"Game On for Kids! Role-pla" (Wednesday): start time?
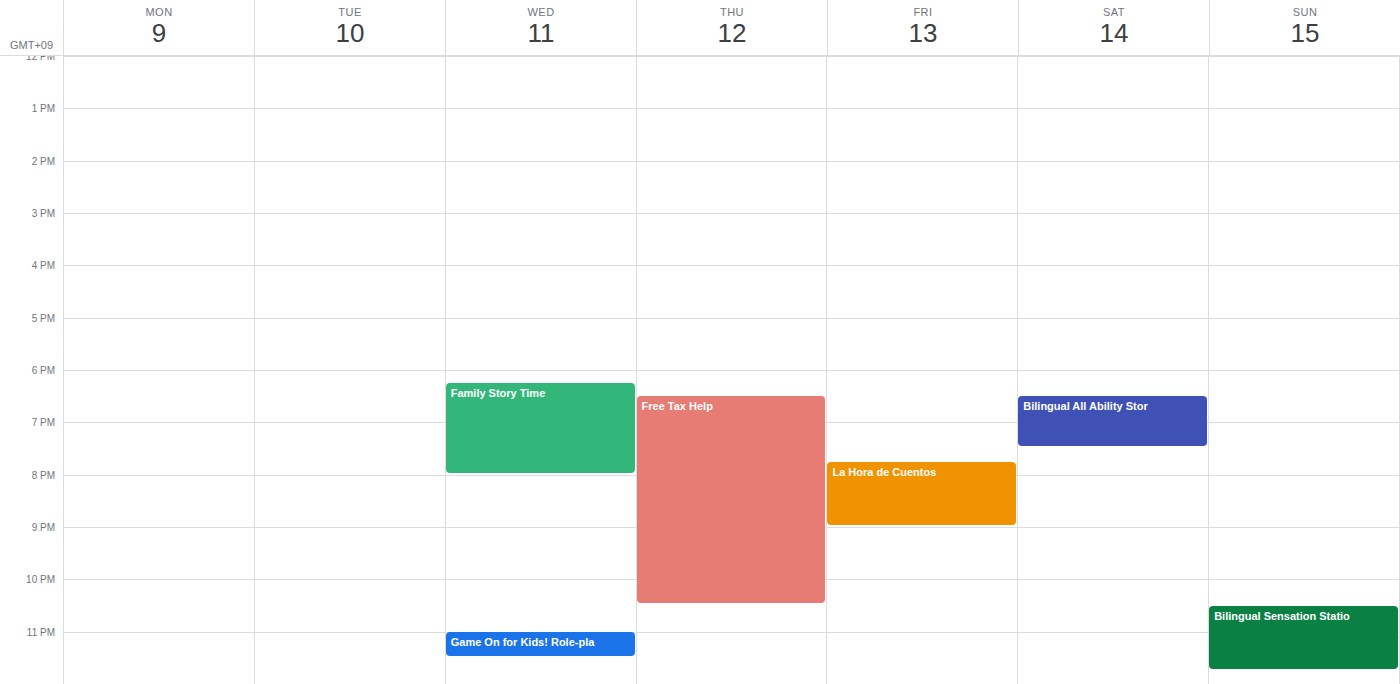
23:00